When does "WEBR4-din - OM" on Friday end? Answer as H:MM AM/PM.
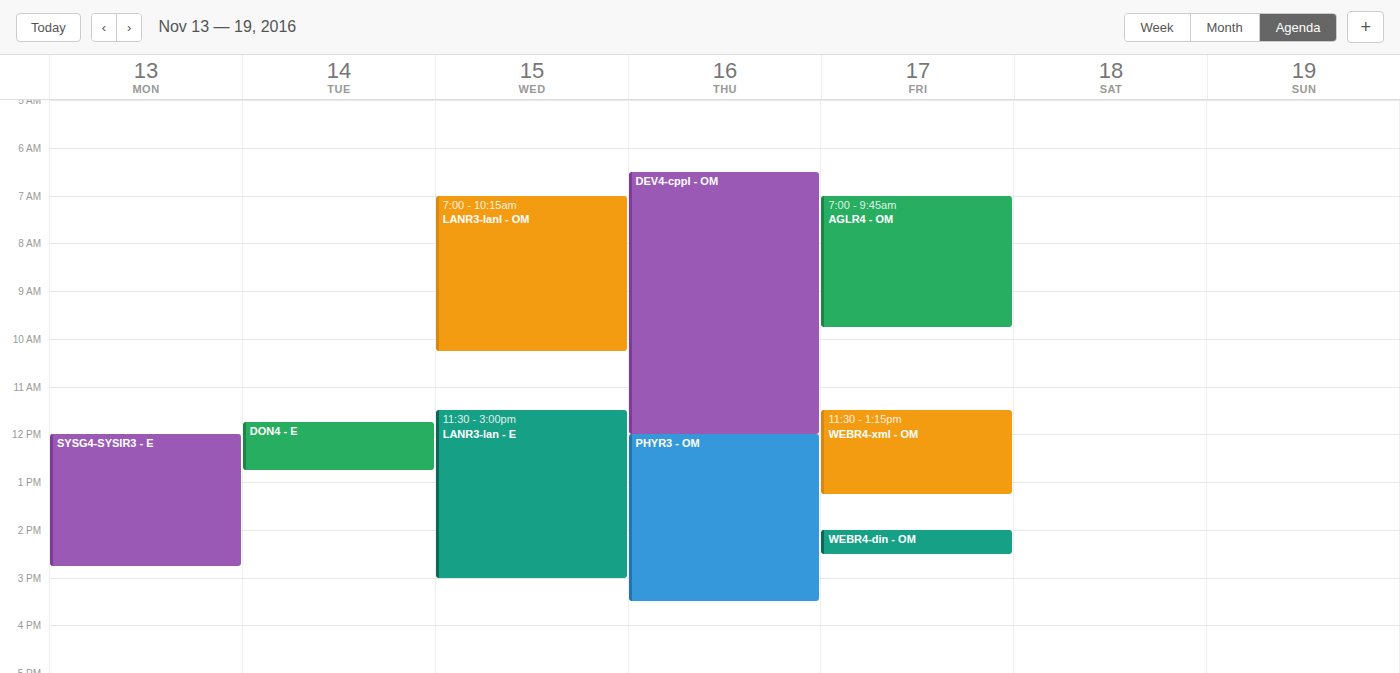
2:30 PM